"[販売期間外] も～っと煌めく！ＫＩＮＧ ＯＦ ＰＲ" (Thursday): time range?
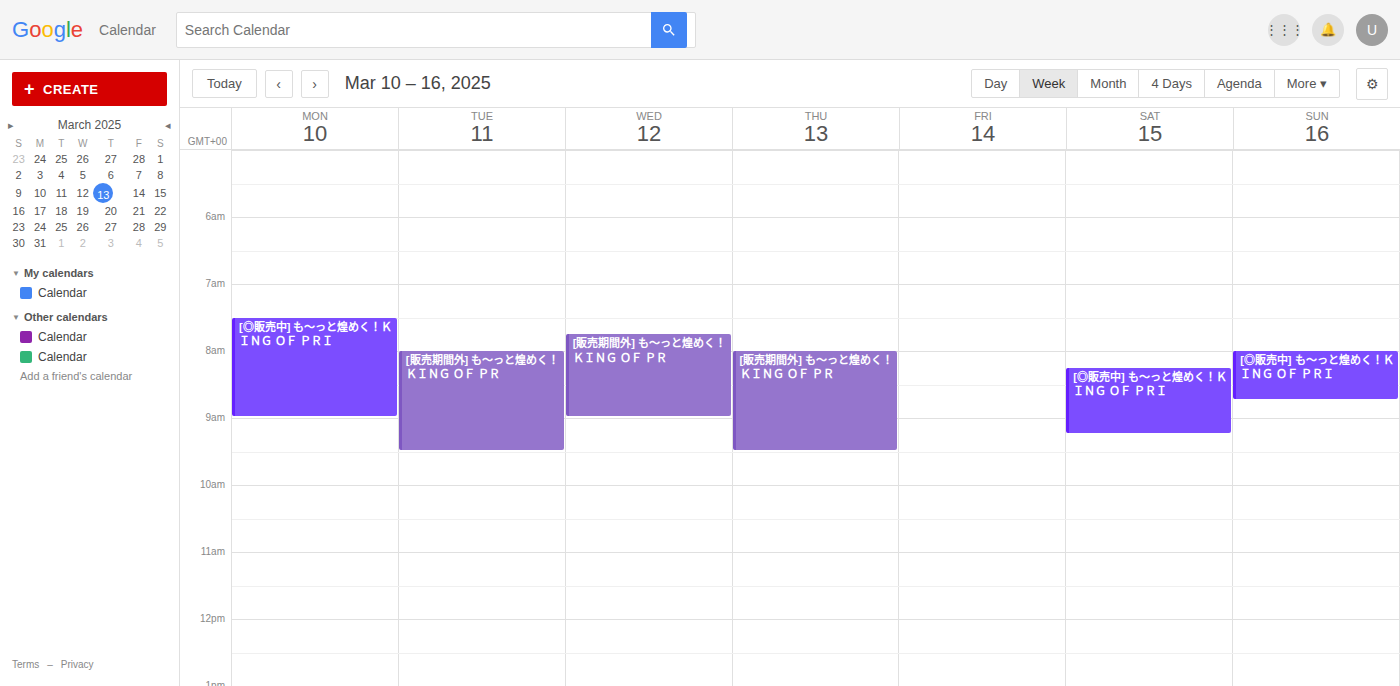
8:00 AM to 9:30 AM